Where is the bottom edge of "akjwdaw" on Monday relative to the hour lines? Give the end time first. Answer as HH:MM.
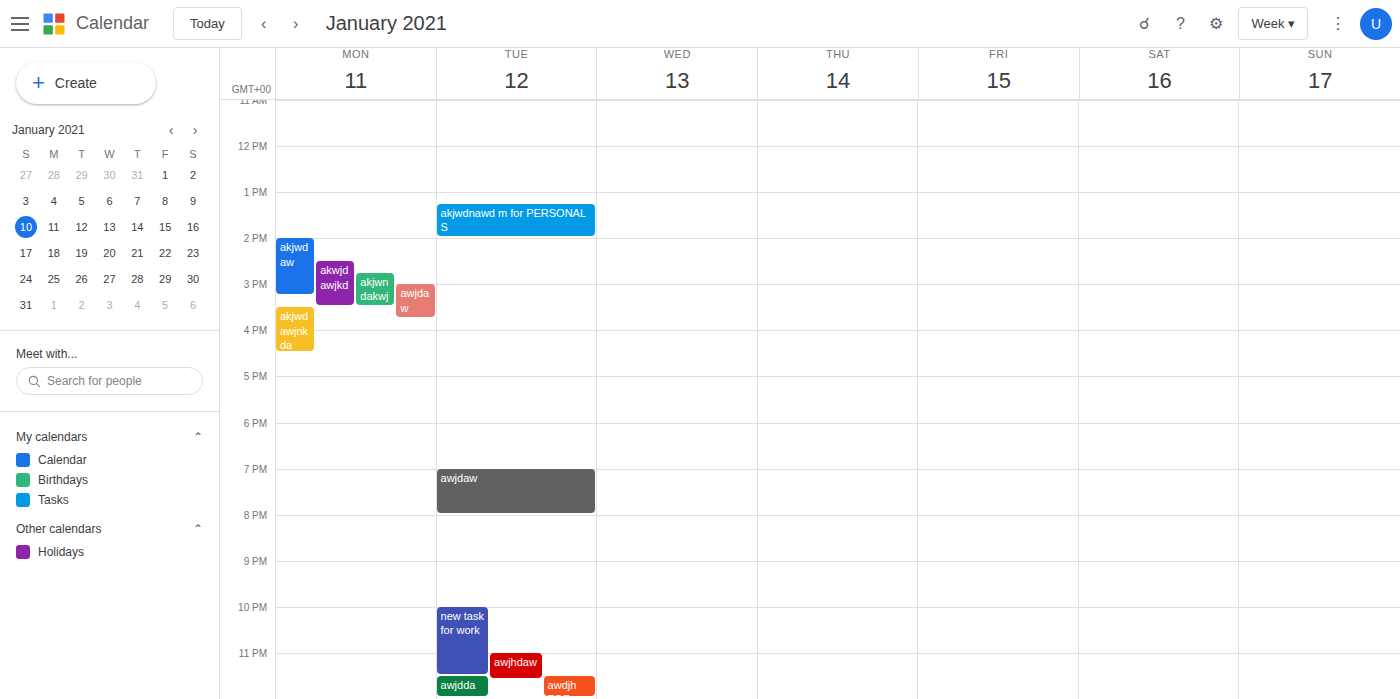
15:15 -- neither: a quarter of the way from the 15:00 line to the 16:00 line.